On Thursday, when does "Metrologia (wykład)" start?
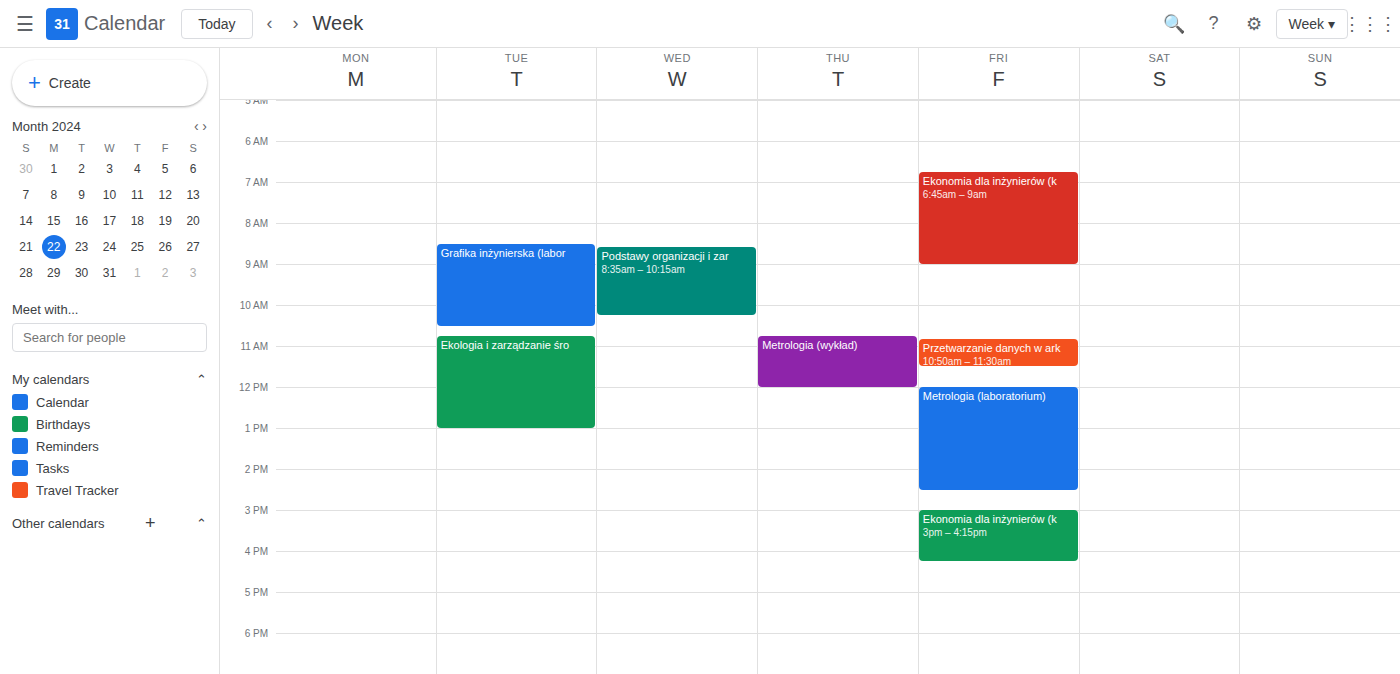
10:45 AM